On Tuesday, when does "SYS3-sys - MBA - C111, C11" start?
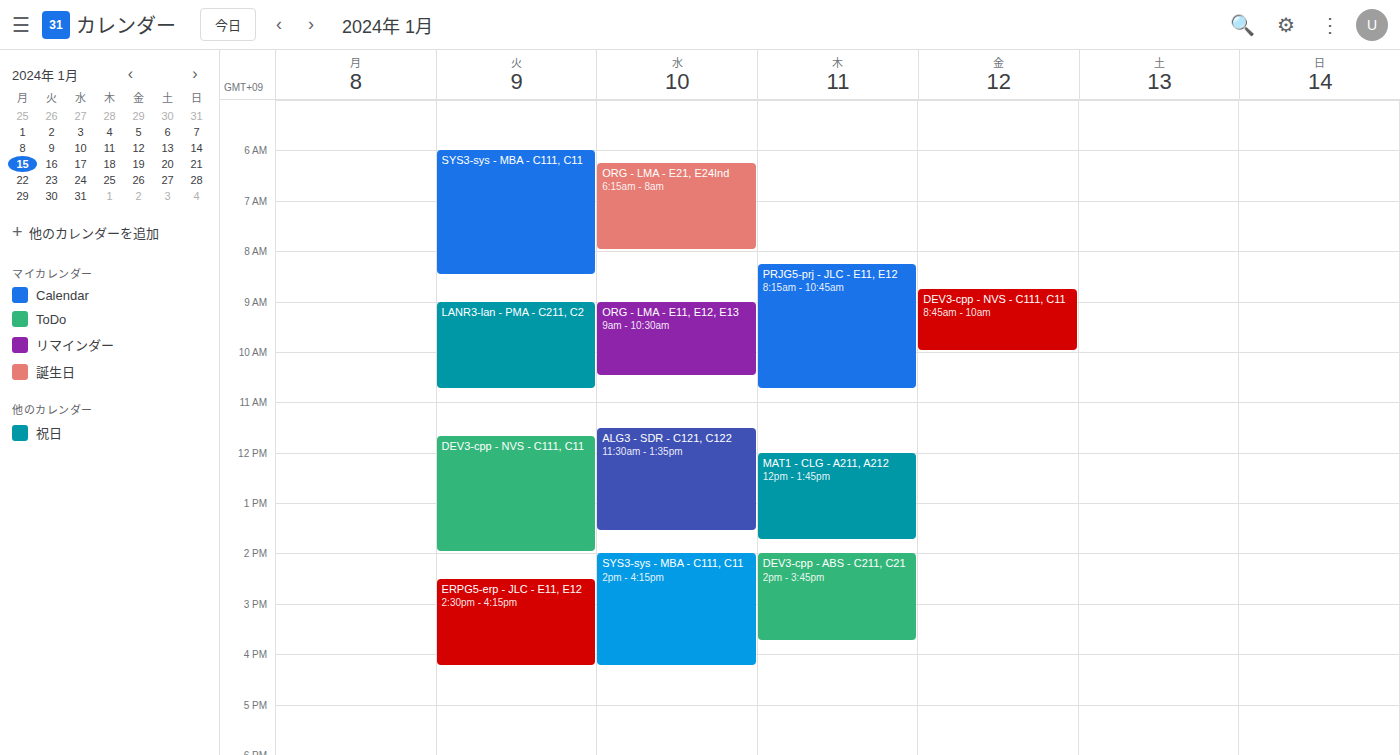
06:00